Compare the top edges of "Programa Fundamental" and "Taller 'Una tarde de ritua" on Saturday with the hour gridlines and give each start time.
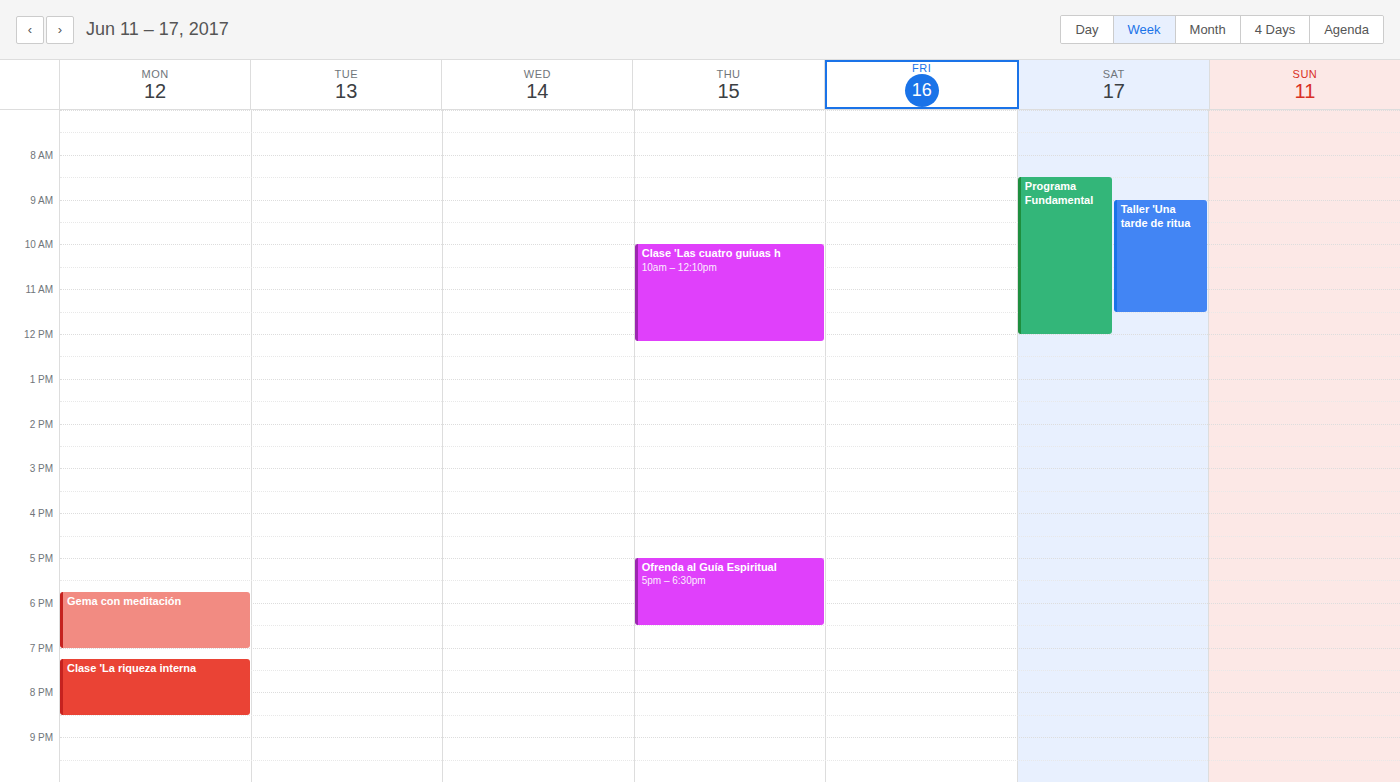
"Programa Fundamental": 8:30 AM, halfway between the 8 AM and 9 AM lines. "Taller 'Una tarde de ritua": 9:00 AM, exactly on the 9 AM line.